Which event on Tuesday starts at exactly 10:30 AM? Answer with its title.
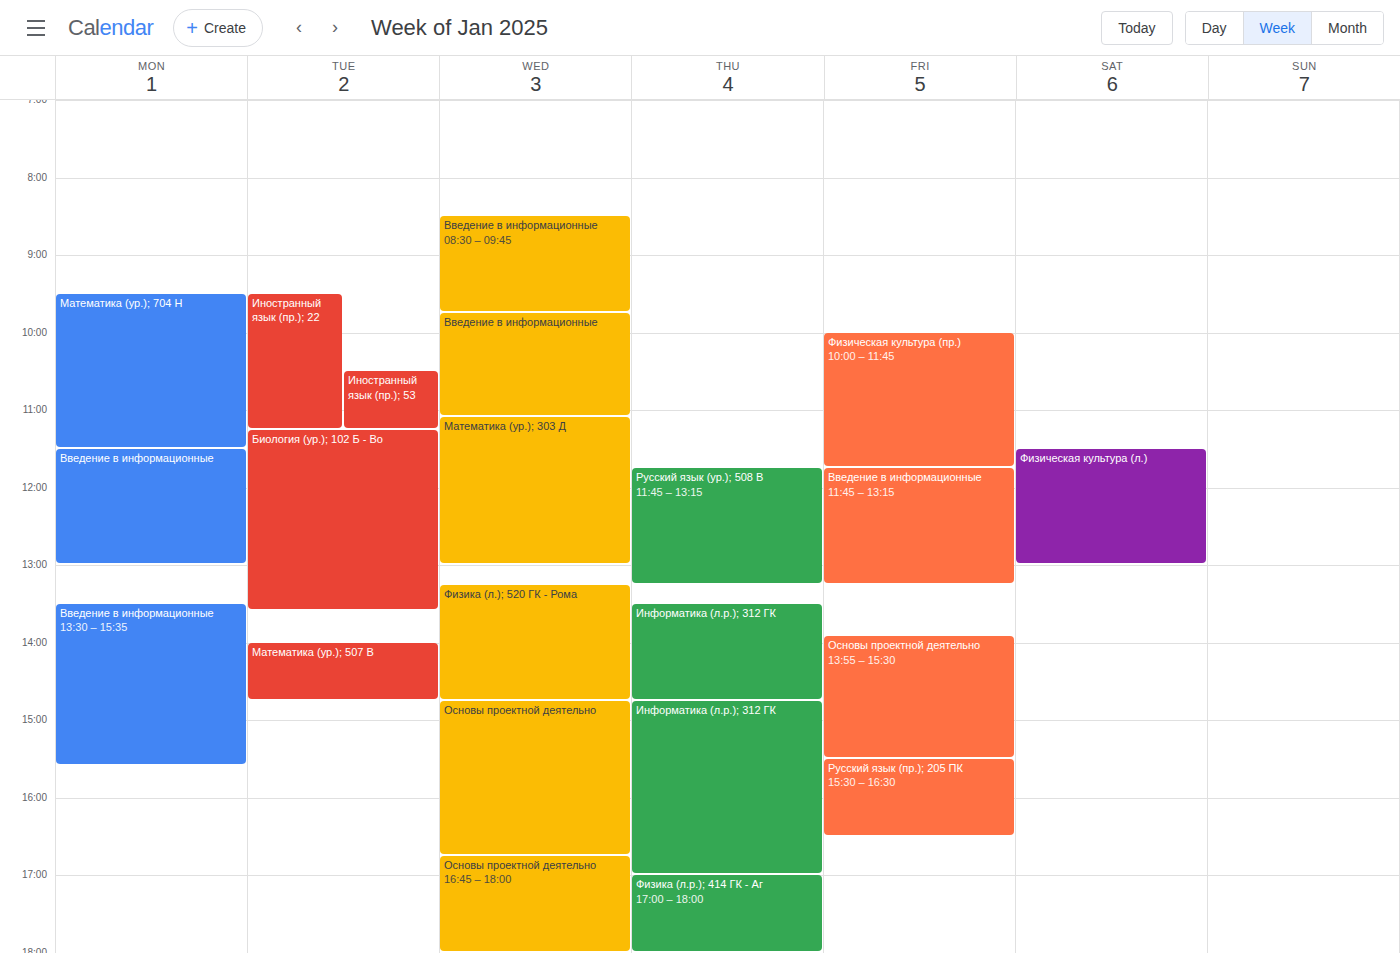
"Иностранный язык (пр.); 53"